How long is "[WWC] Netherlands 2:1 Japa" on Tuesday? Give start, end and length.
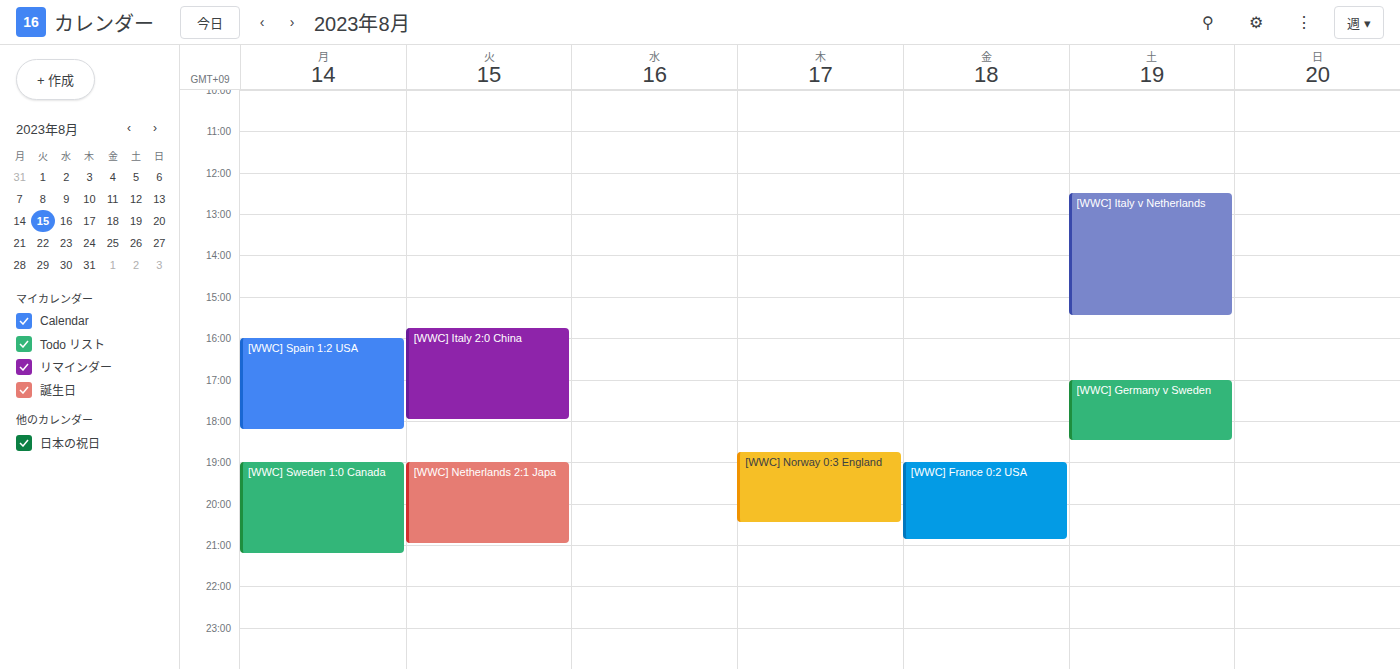
19:00 to 21:00, 2 hours